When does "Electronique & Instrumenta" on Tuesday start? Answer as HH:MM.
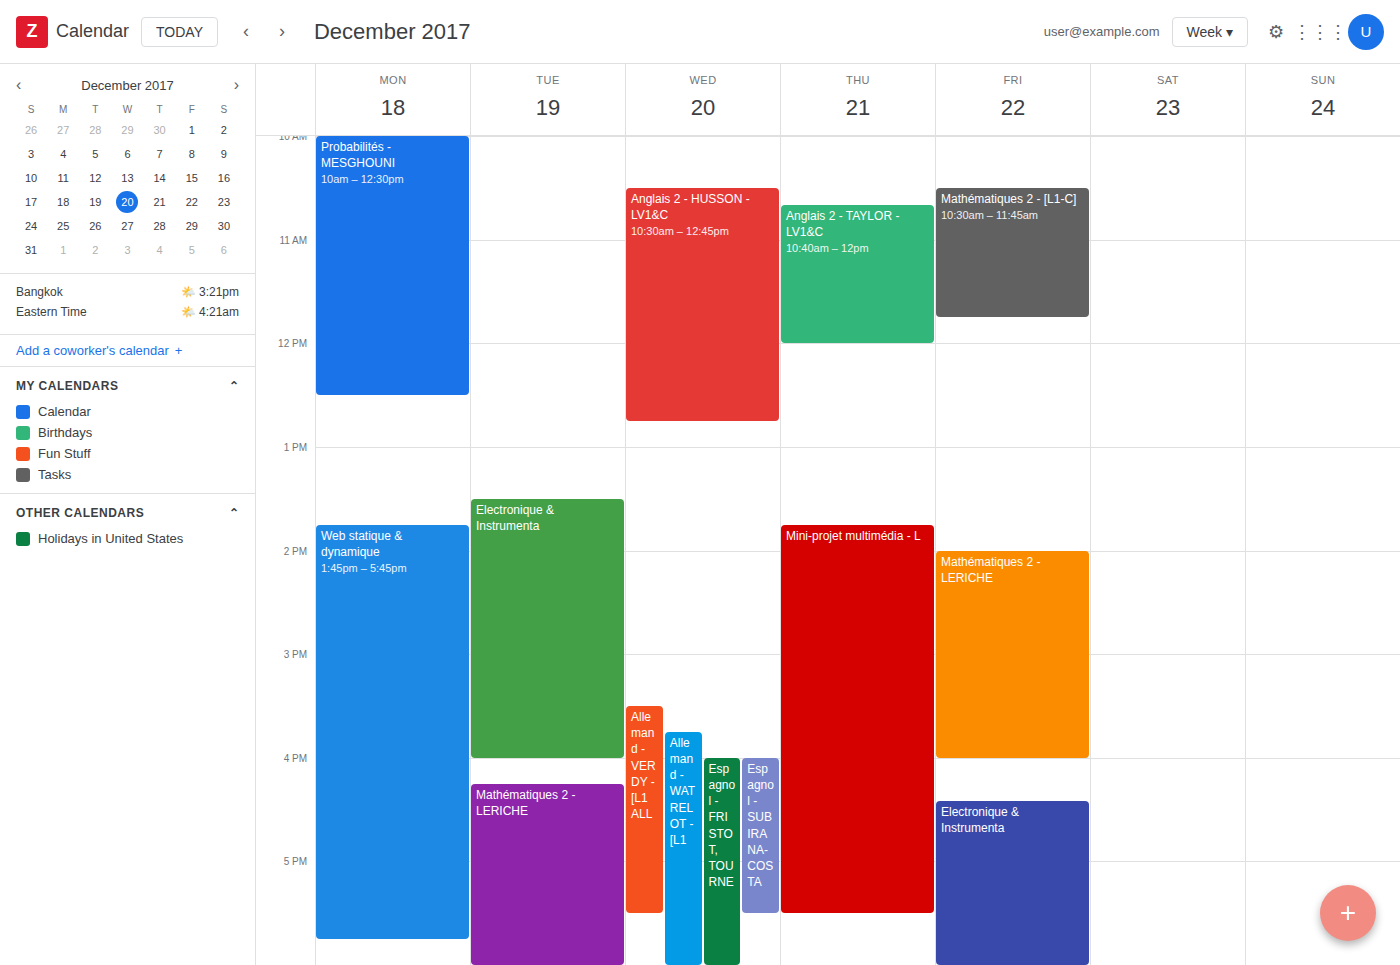
13:30